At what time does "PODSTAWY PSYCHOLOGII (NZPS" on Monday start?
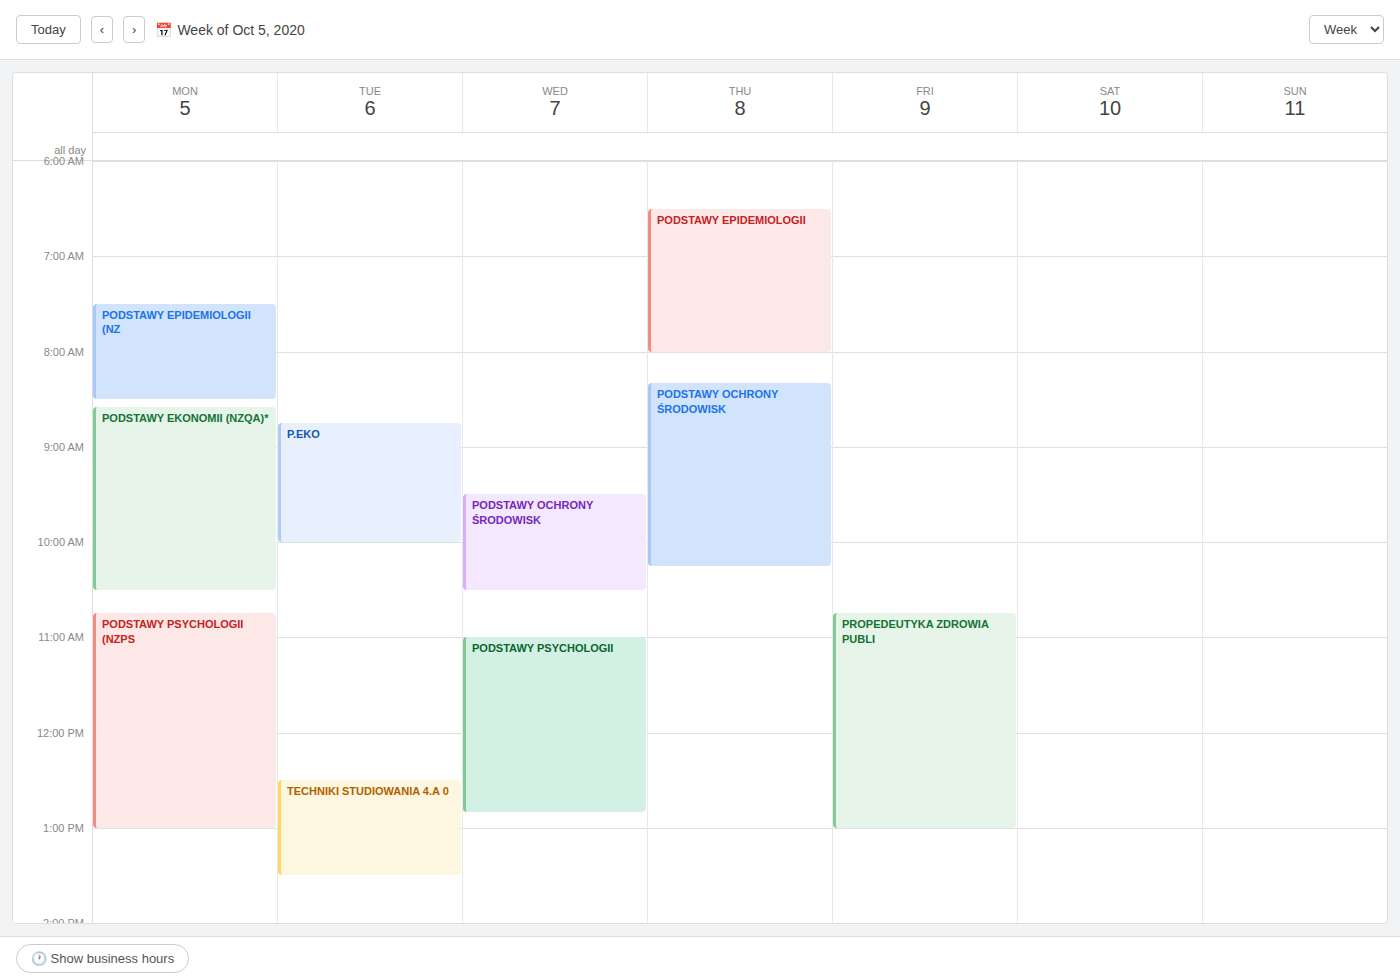
10:45